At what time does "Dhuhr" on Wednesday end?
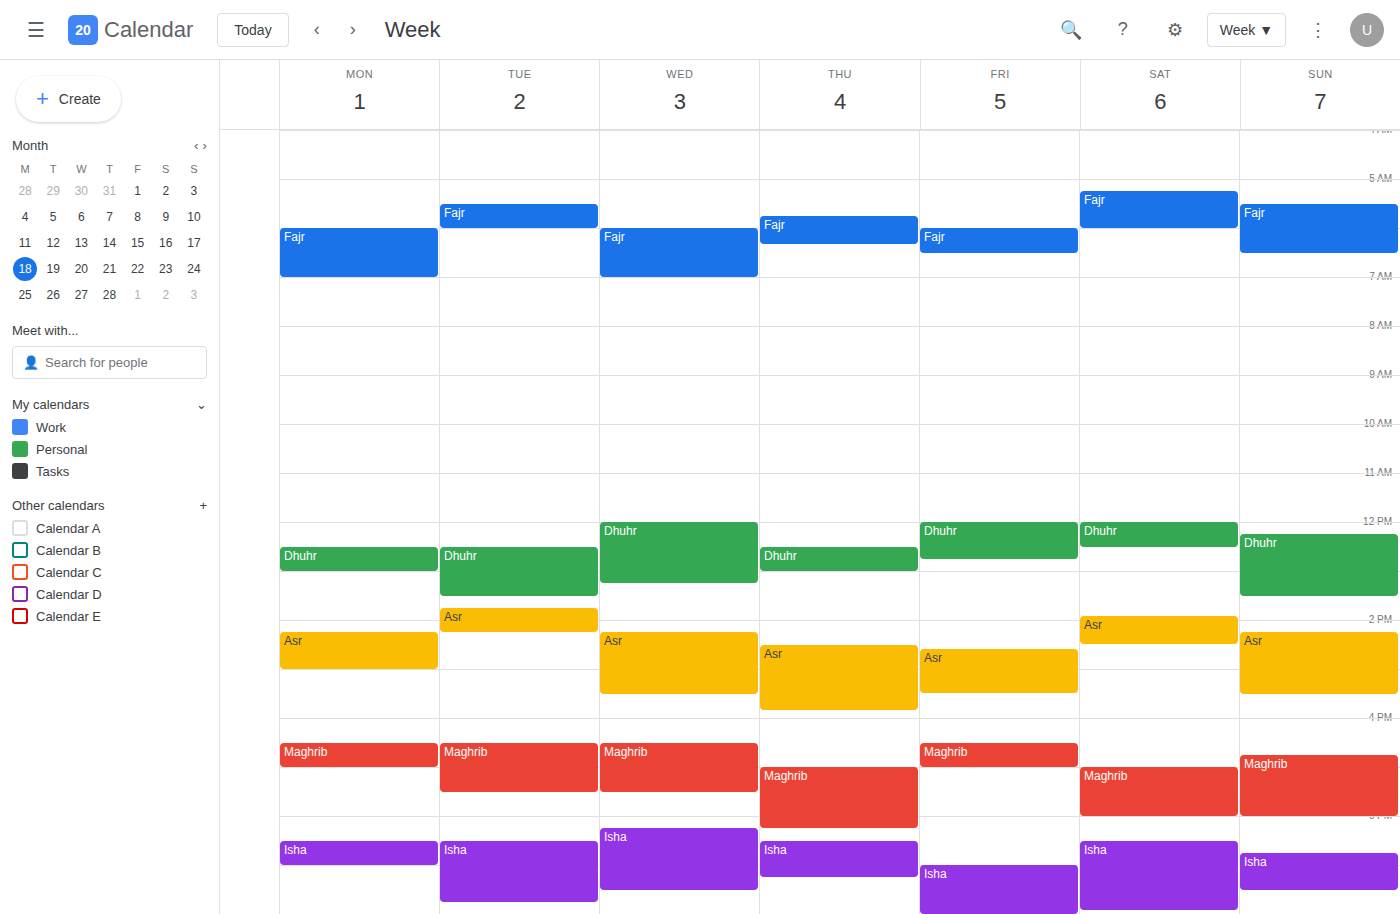
1:15 PM